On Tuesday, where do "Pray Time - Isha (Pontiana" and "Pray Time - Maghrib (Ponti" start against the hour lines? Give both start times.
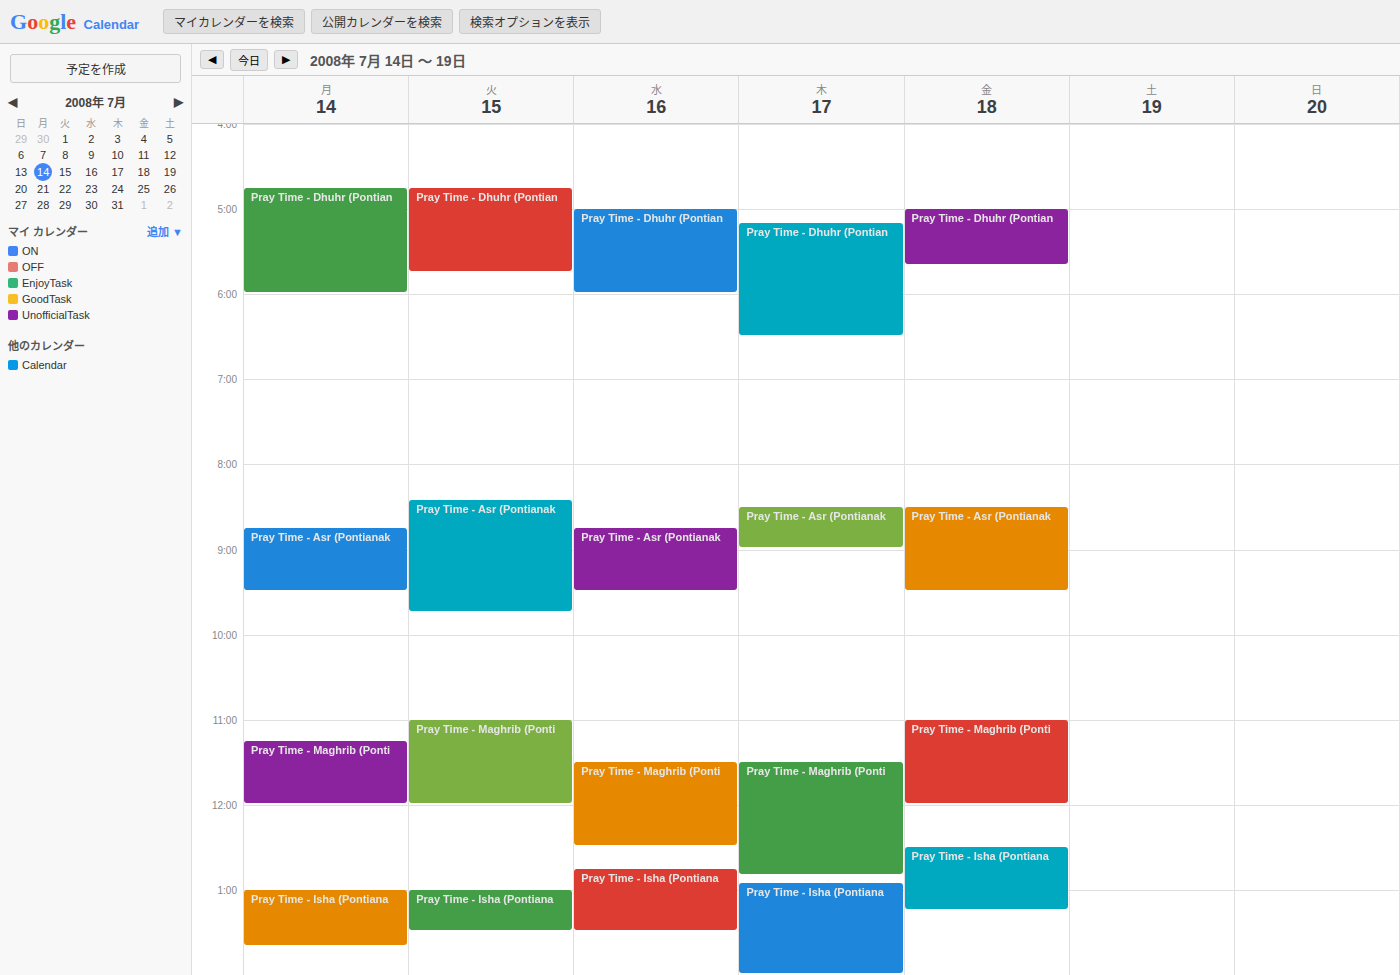
"Pray Time - Isha (Pontiana": 1:00 PM, exactly on the 1 PM line. "Pray Time - Maghrib (Ponti": 11:00 AM, exactly on the 11 AM line.